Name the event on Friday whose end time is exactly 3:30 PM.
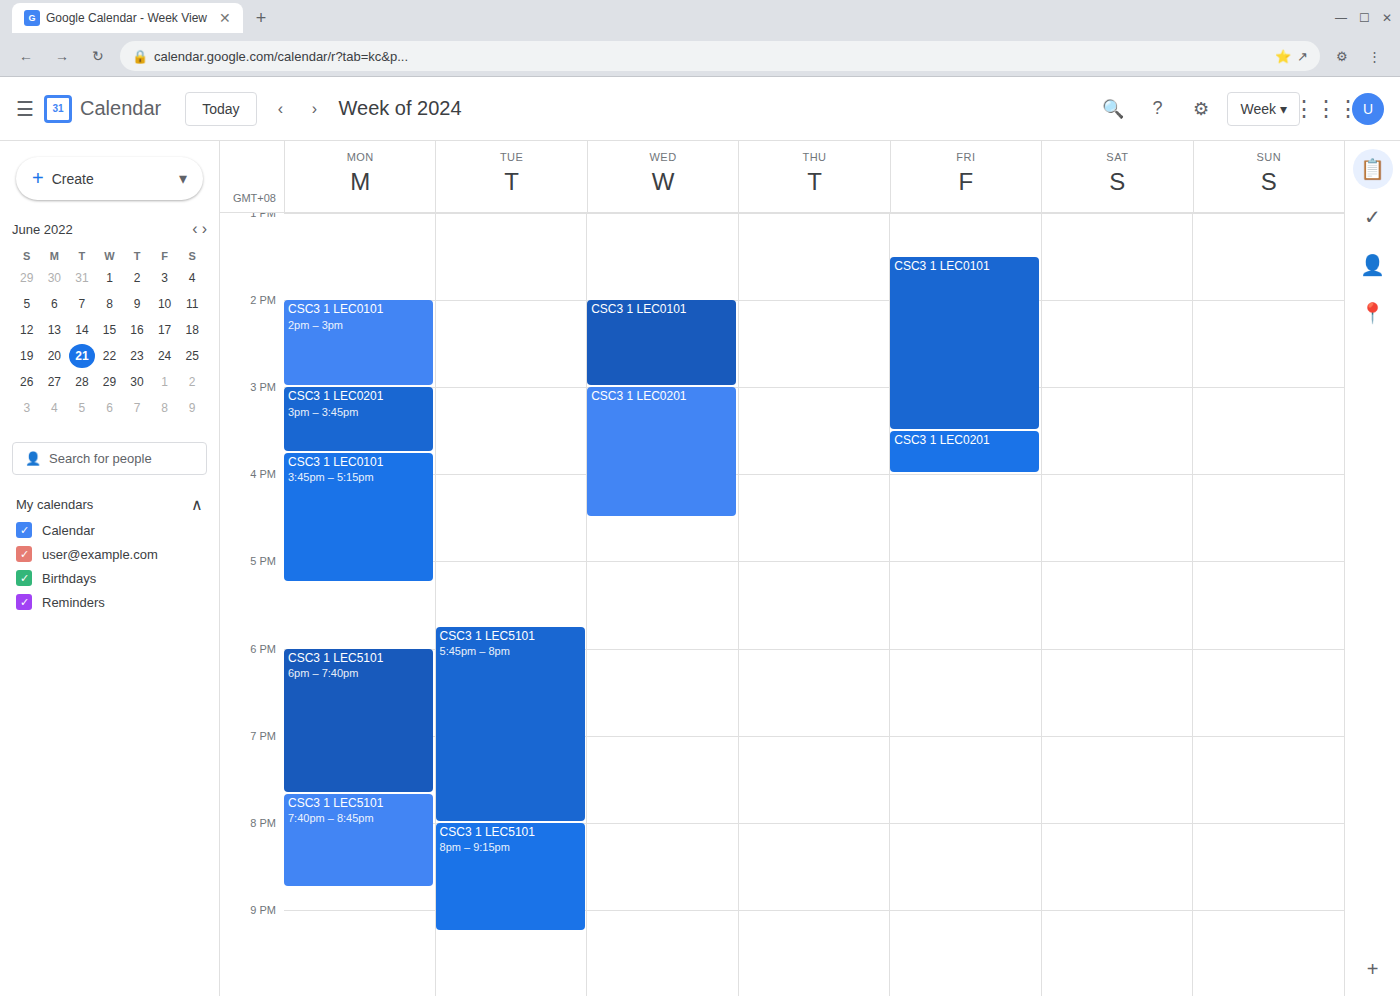
"CSC3 1 LEC0101"